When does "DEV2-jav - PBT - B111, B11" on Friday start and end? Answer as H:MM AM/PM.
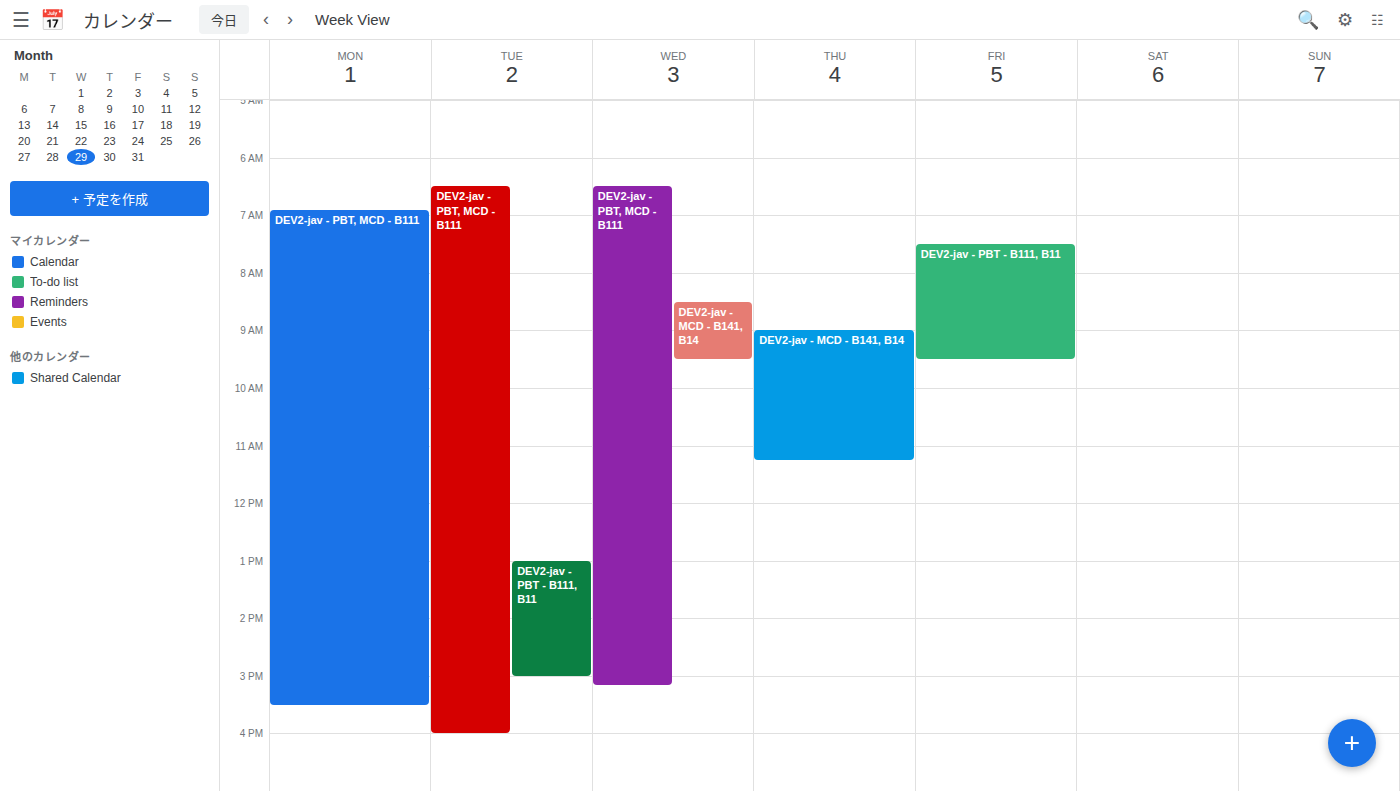
7:30 AM to 9:30 AM